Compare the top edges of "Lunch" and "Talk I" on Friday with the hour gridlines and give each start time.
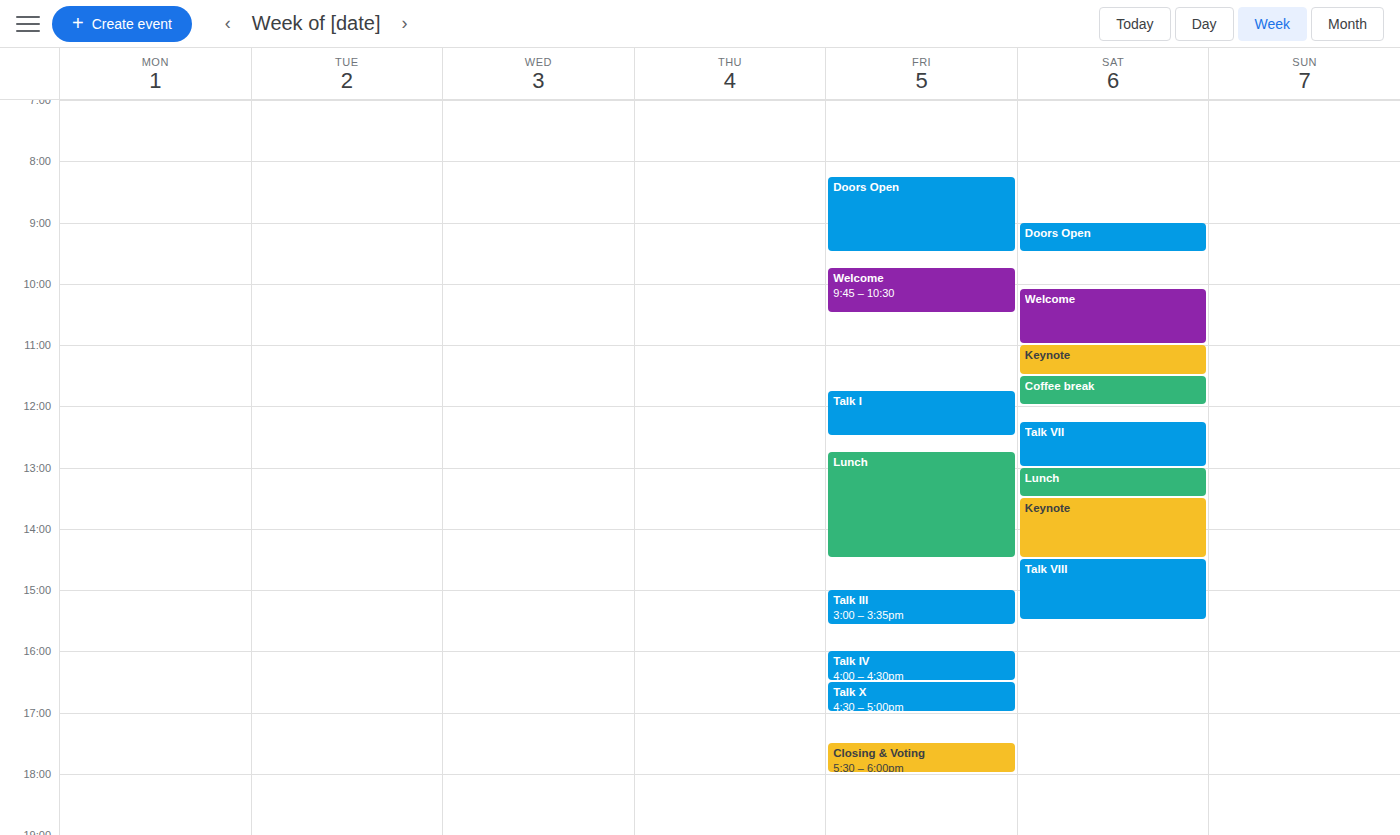
"Lunch": 12:45 PM, neither: three quarters of the way from the 12 PM line to the 1 PM line. "Talk I": 11:45 AM, neither: three quarters of the way from the 11 AM line to the 12 PM line.